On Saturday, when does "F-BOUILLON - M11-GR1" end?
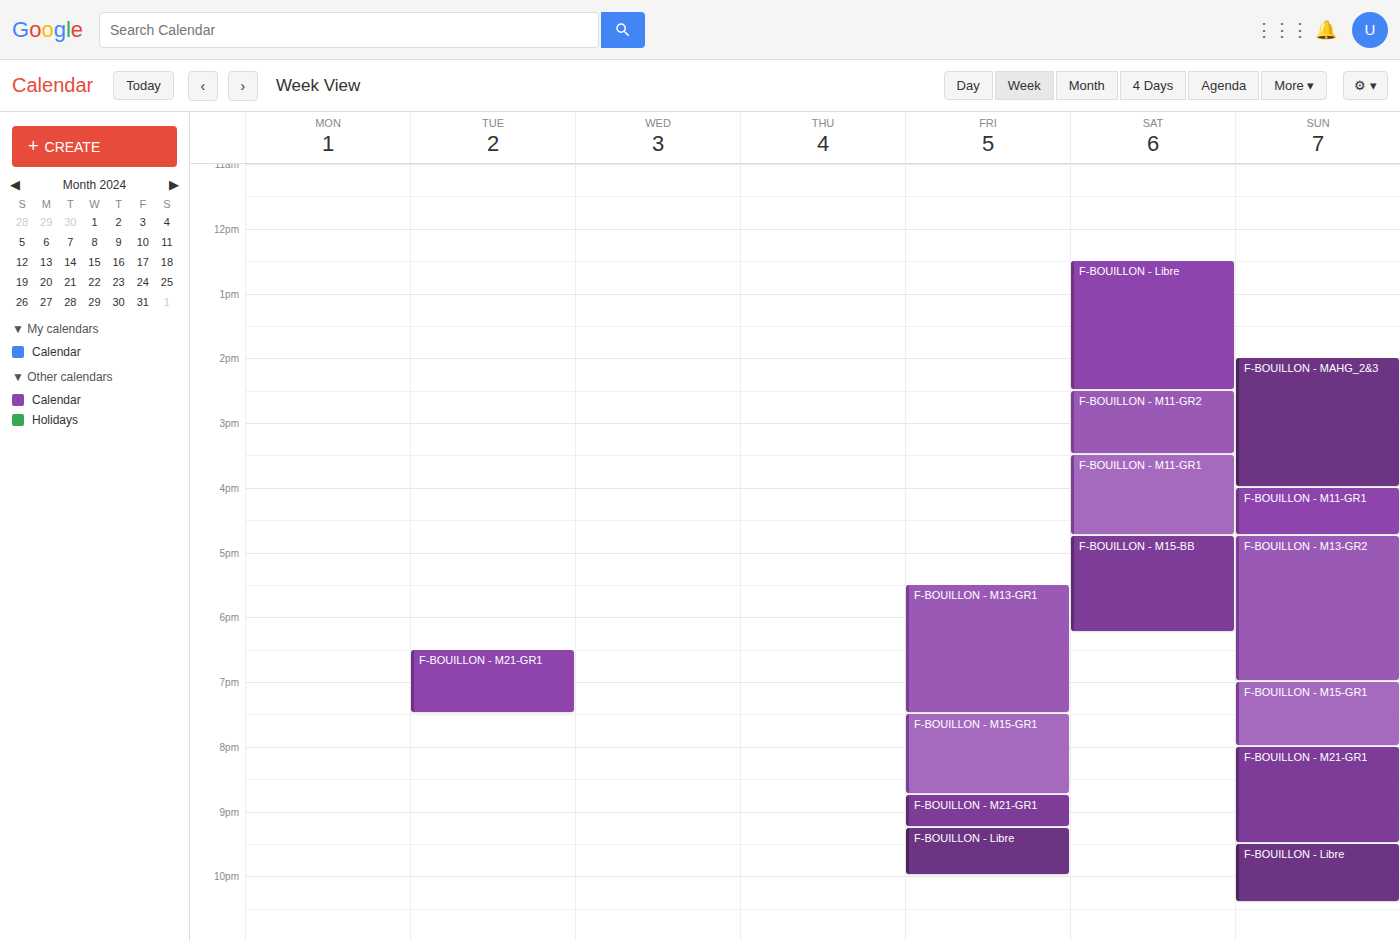
16:45